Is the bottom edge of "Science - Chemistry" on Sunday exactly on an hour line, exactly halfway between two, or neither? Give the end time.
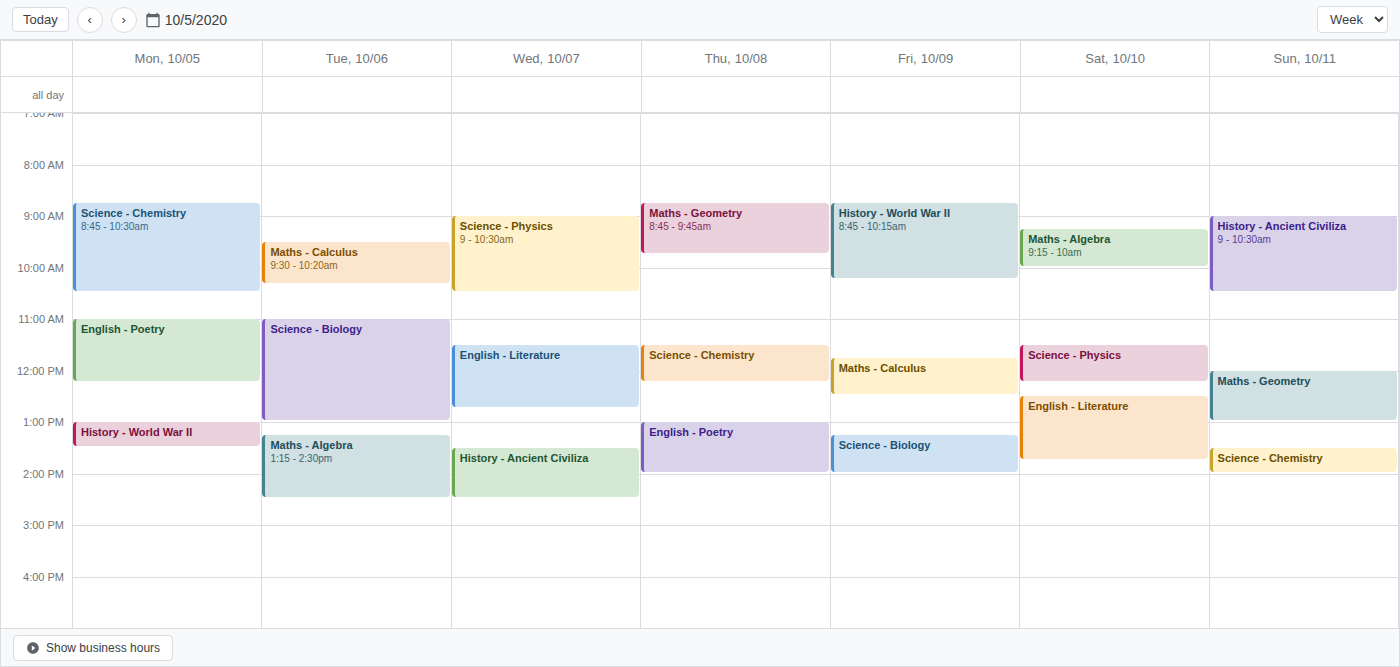
2:00 PM -- exactly on the 2 PM line.